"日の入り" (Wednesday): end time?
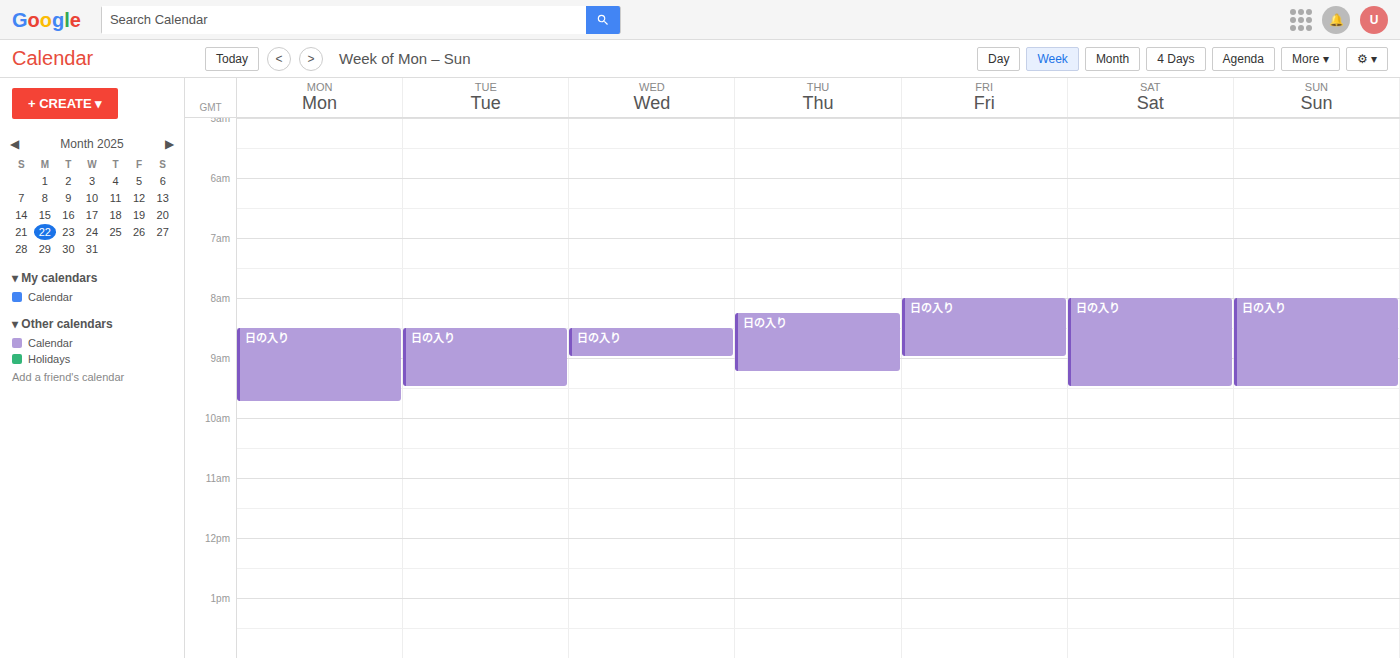
9:00 AM